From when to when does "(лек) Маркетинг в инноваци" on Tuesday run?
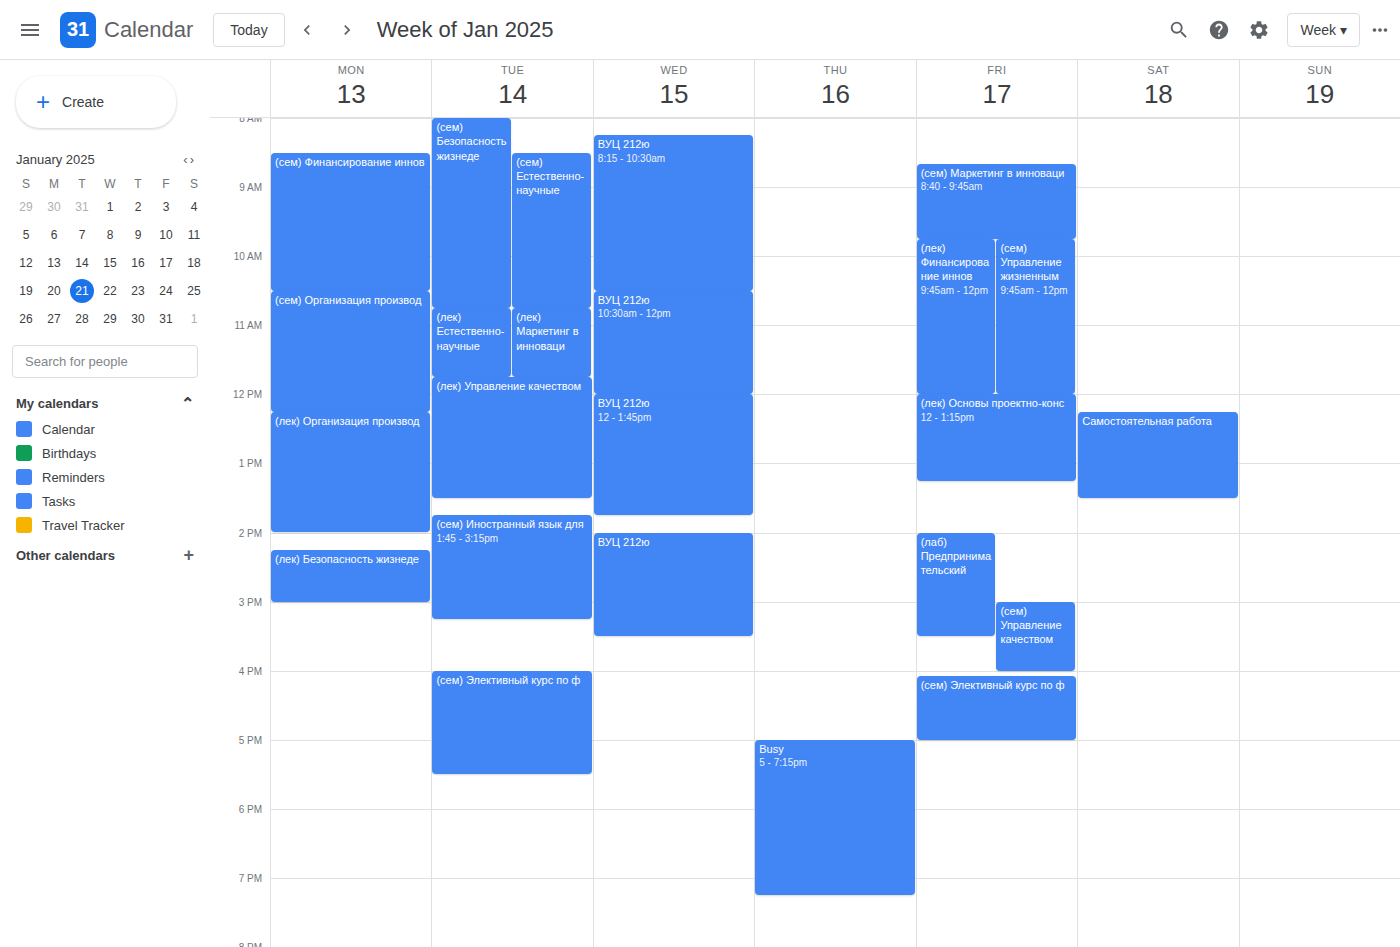
10:45 AM to 11:45 AM